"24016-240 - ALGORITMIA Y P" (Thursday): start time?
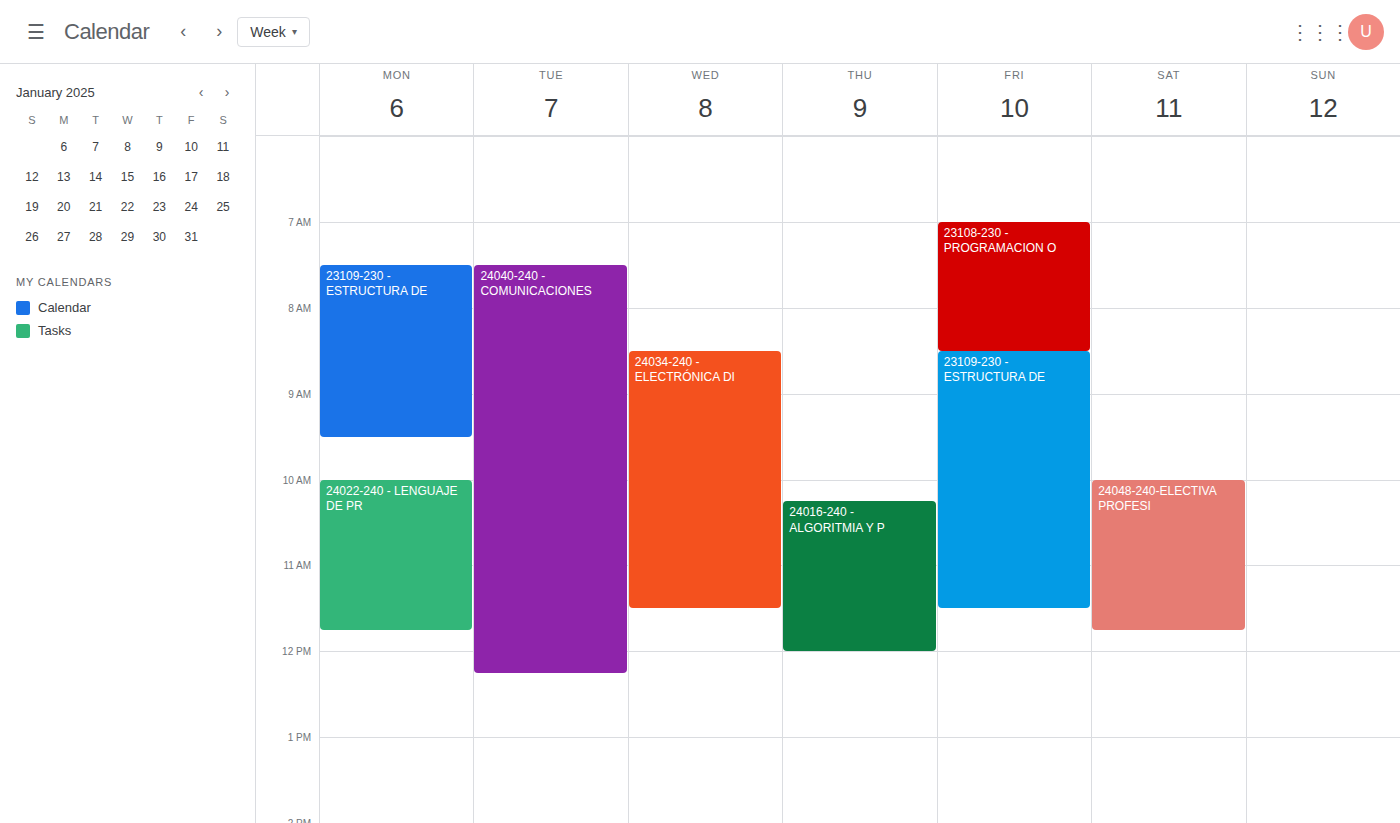
10:15